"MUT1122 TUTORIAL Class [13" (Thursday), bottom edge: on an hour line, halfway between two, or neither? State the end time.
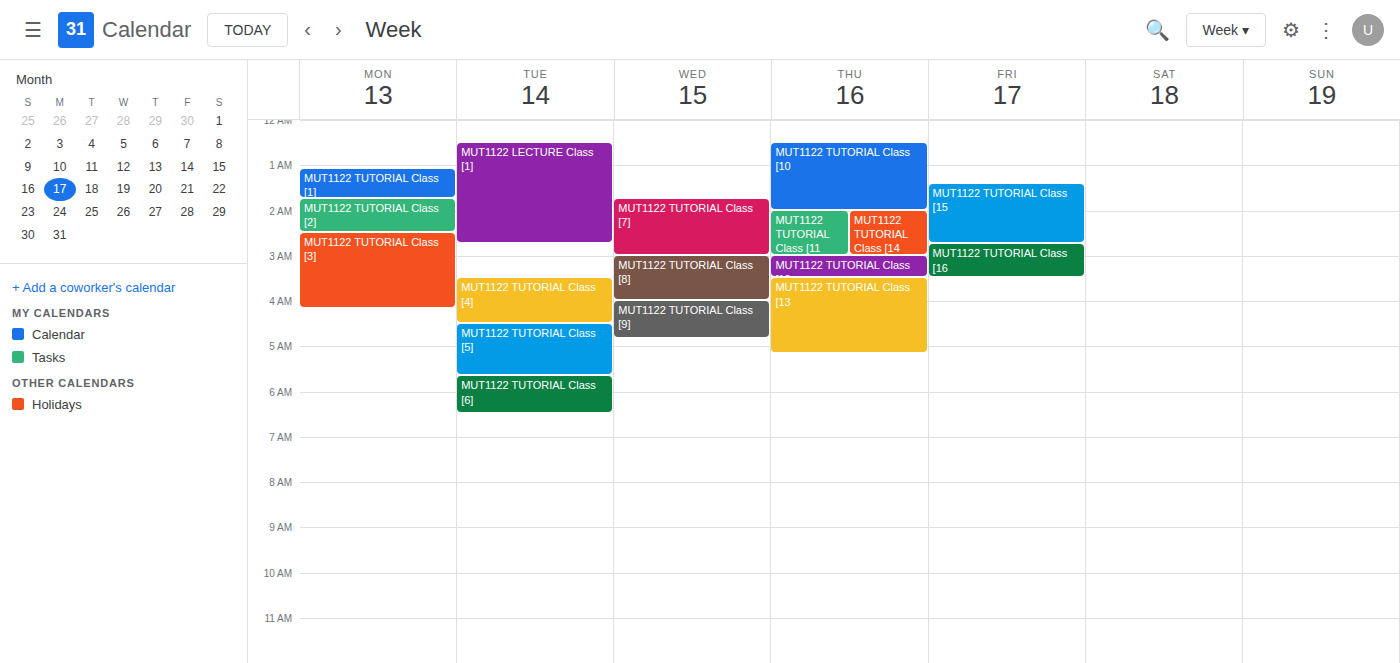
5:10 AM -- neither: 10 minutes below the 5 AM line and 50 minutes above the 6 AM line.